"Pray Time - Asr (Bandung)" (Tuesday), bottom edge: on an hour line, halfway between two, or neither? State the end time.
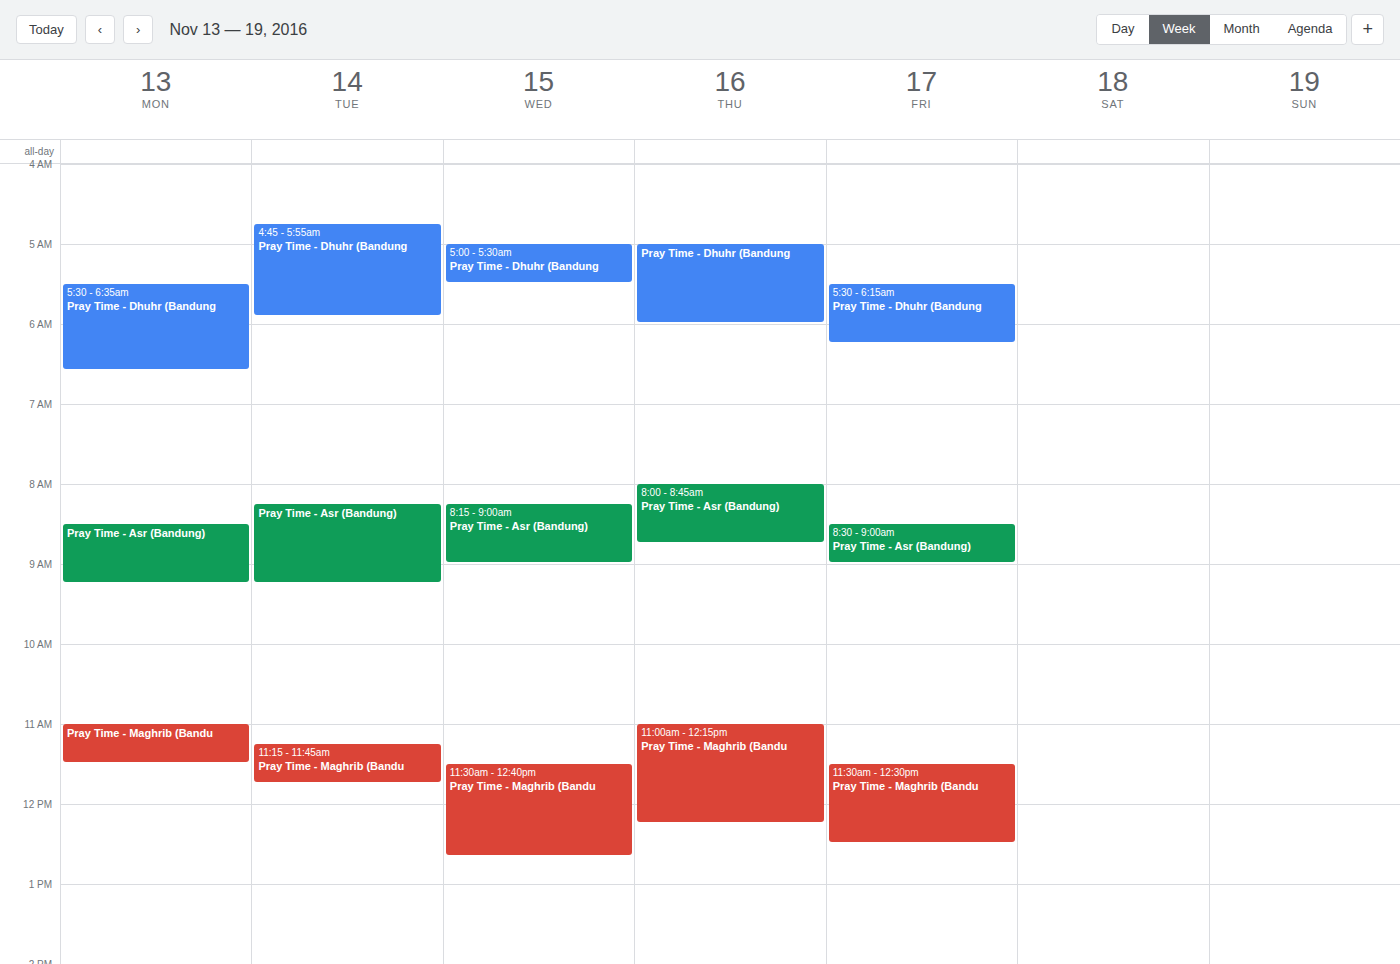
09:15 -- neither: a quarter of the way from the 09:00 line to the 10:00 line.